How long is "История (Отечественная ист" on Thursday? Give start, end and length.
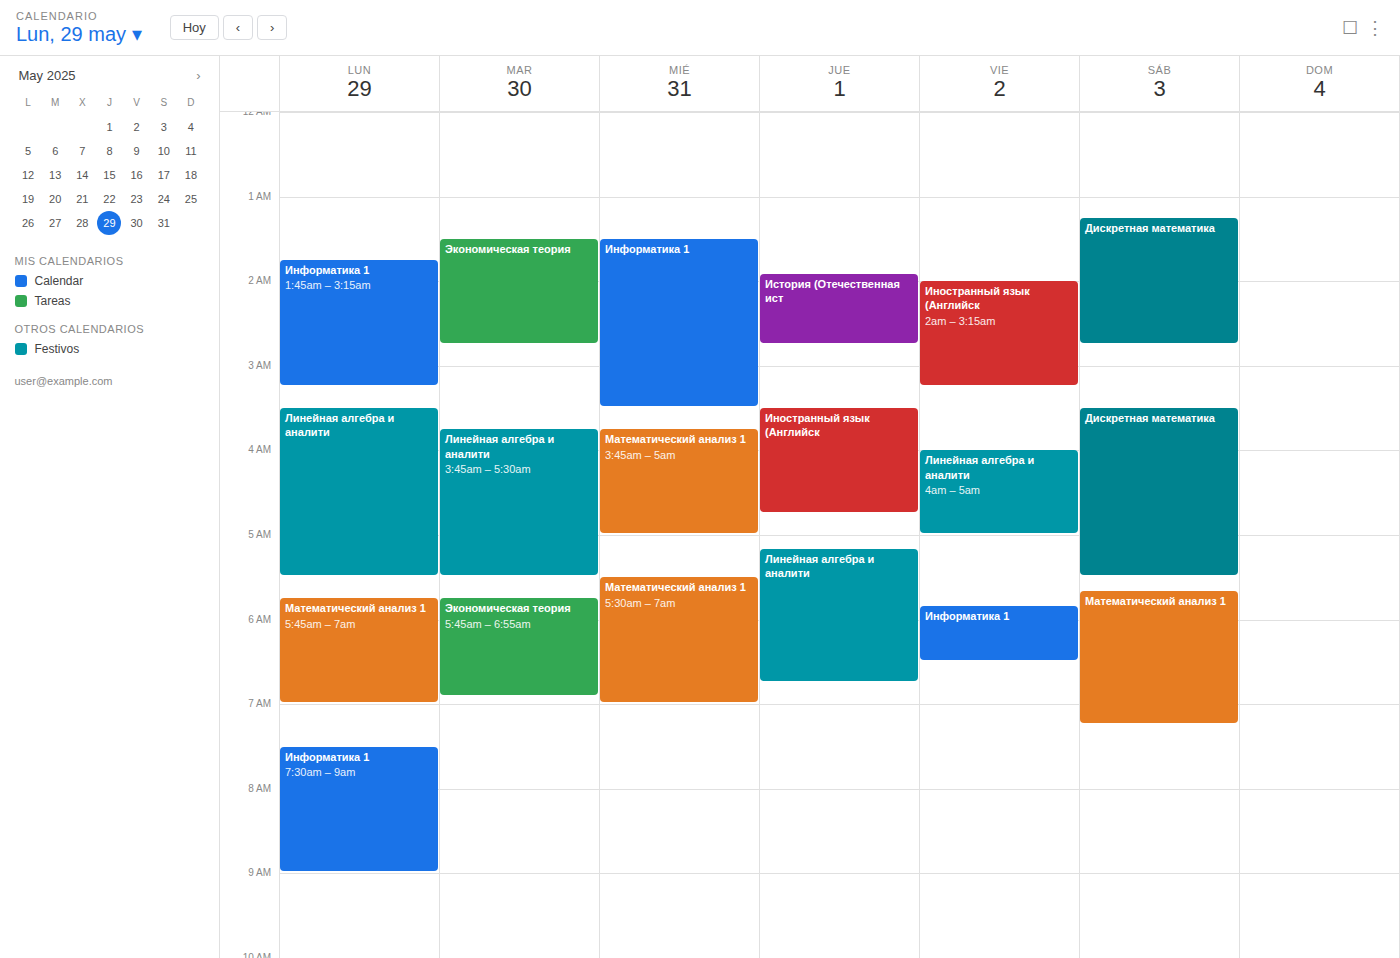
01:55 to 02:45, 50 minutes